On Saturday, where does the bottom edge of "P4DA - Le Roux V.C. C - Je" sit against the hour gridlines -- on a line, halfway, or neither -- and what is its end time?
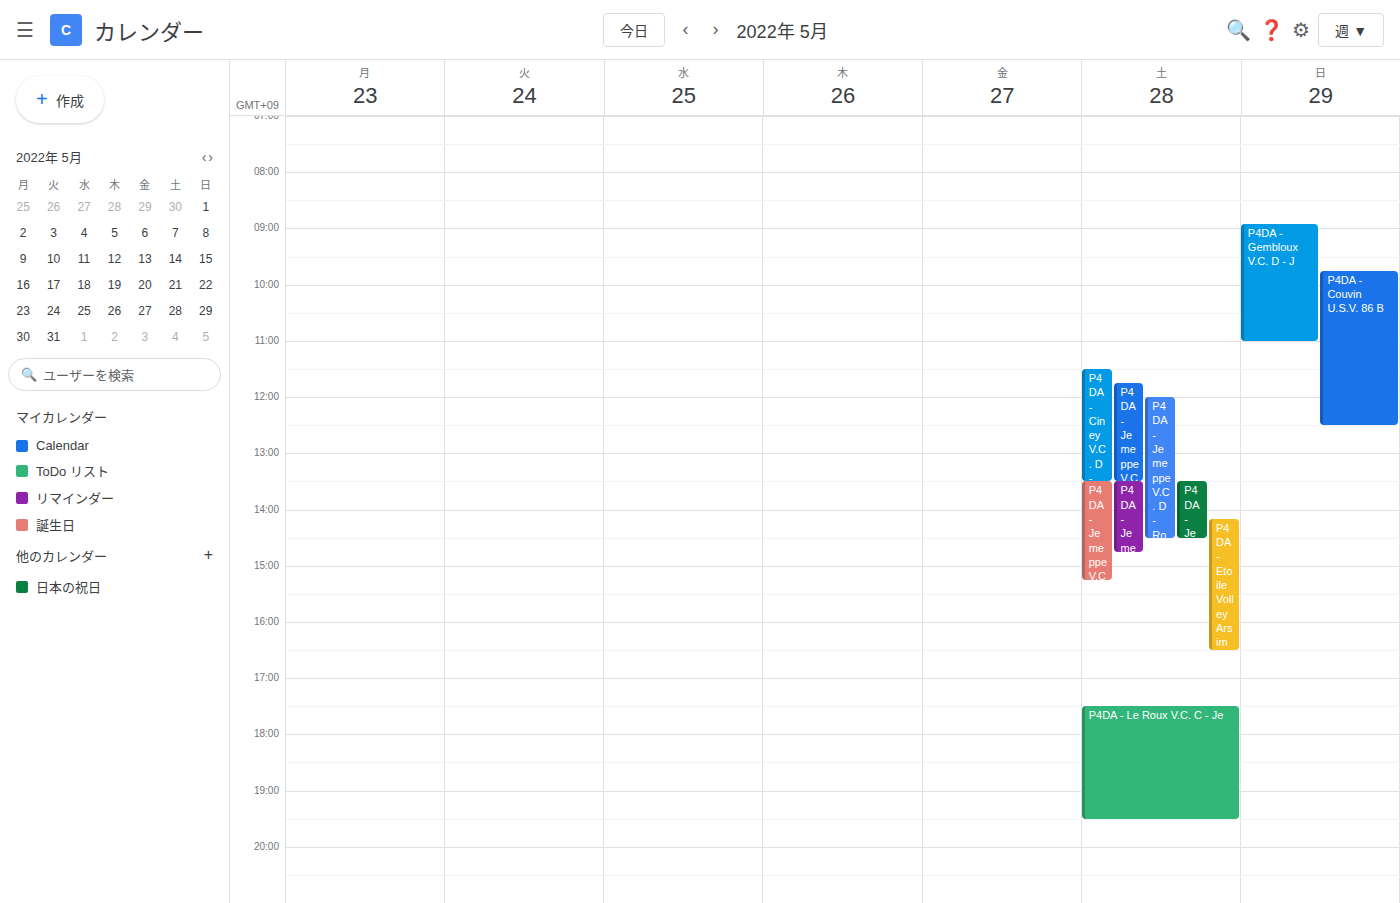
7:30 PM -- halfway between the 7 PM and 8 PM lines.